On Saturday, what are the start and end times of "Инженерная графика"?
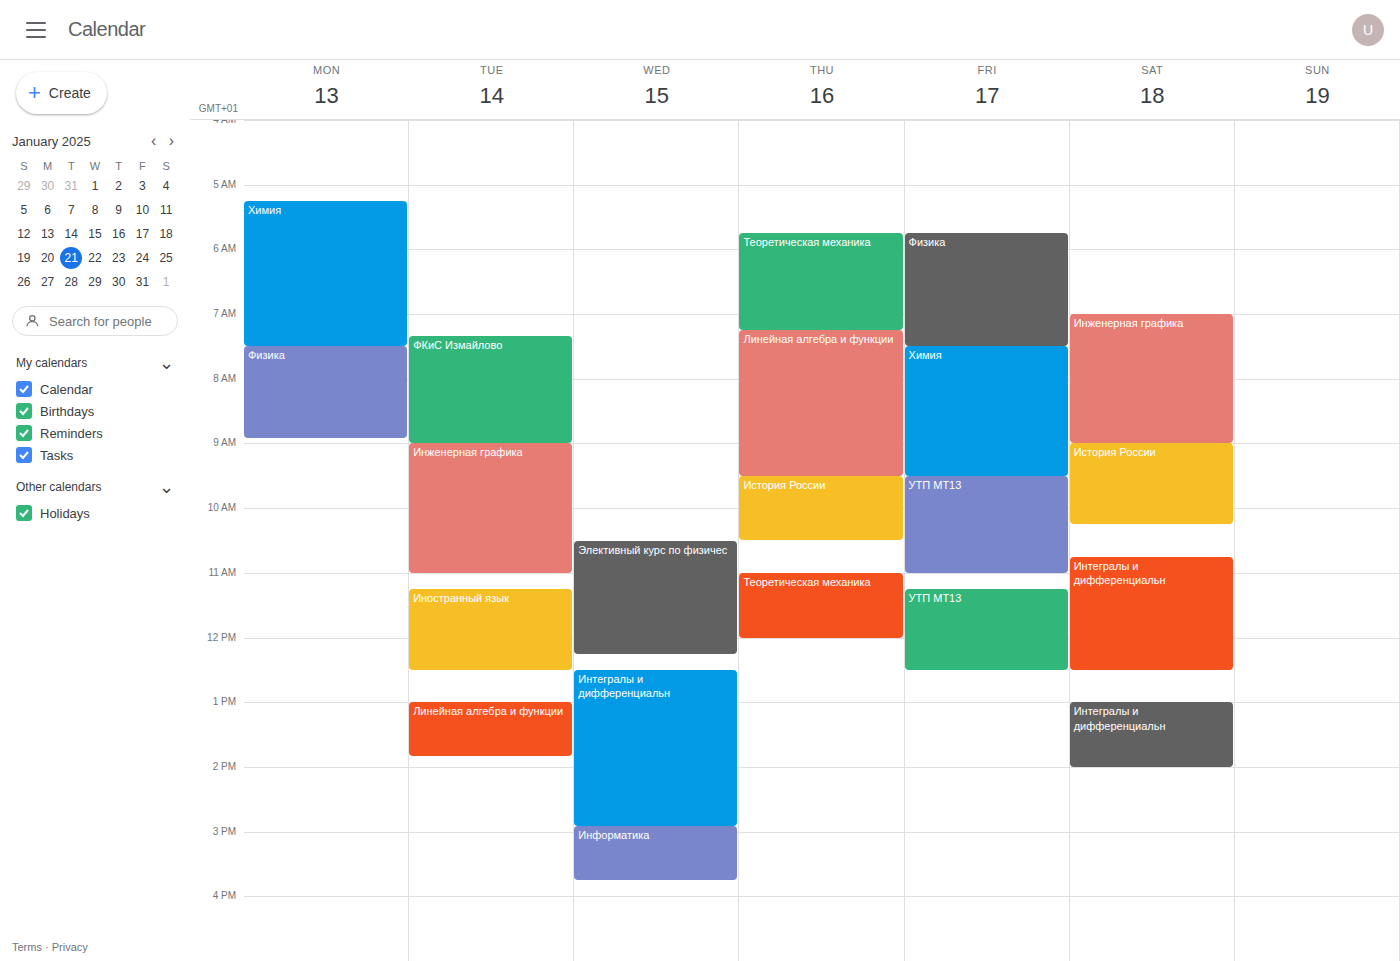
7:00 AM to 9:00 AM